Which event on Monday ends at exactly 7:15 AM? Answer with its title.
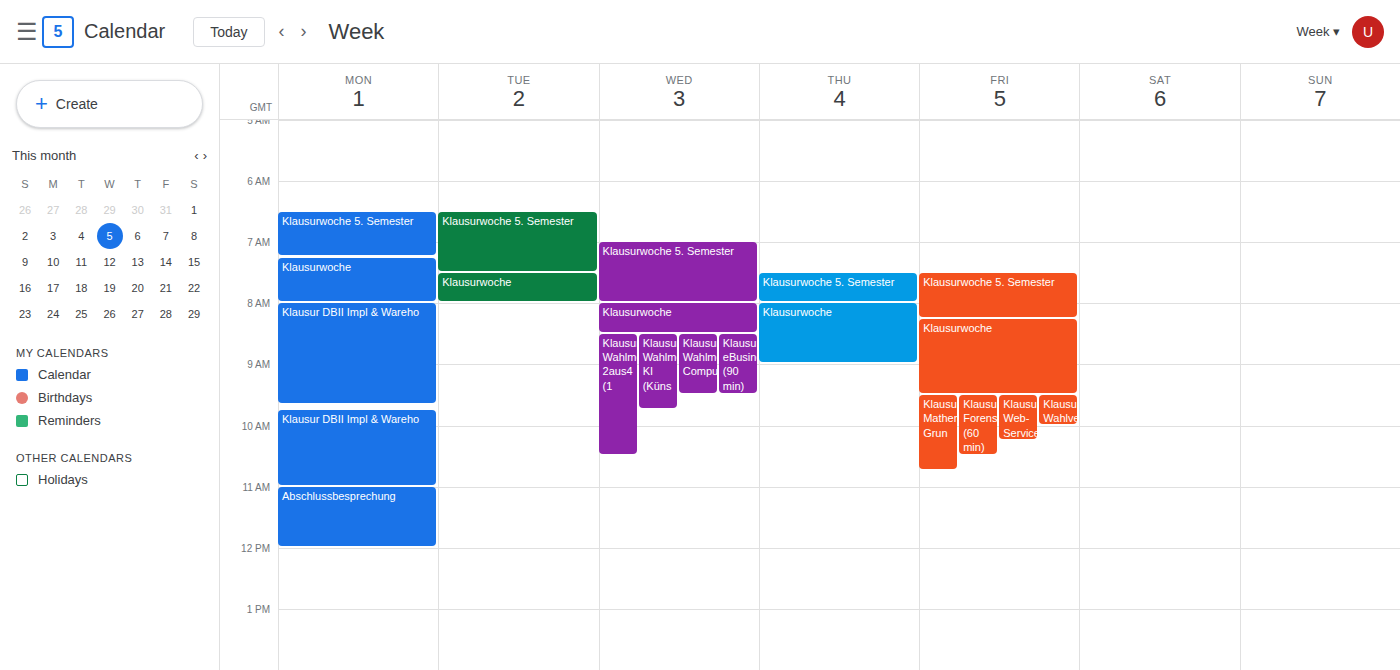
"Klausurwoche 5. Semester"